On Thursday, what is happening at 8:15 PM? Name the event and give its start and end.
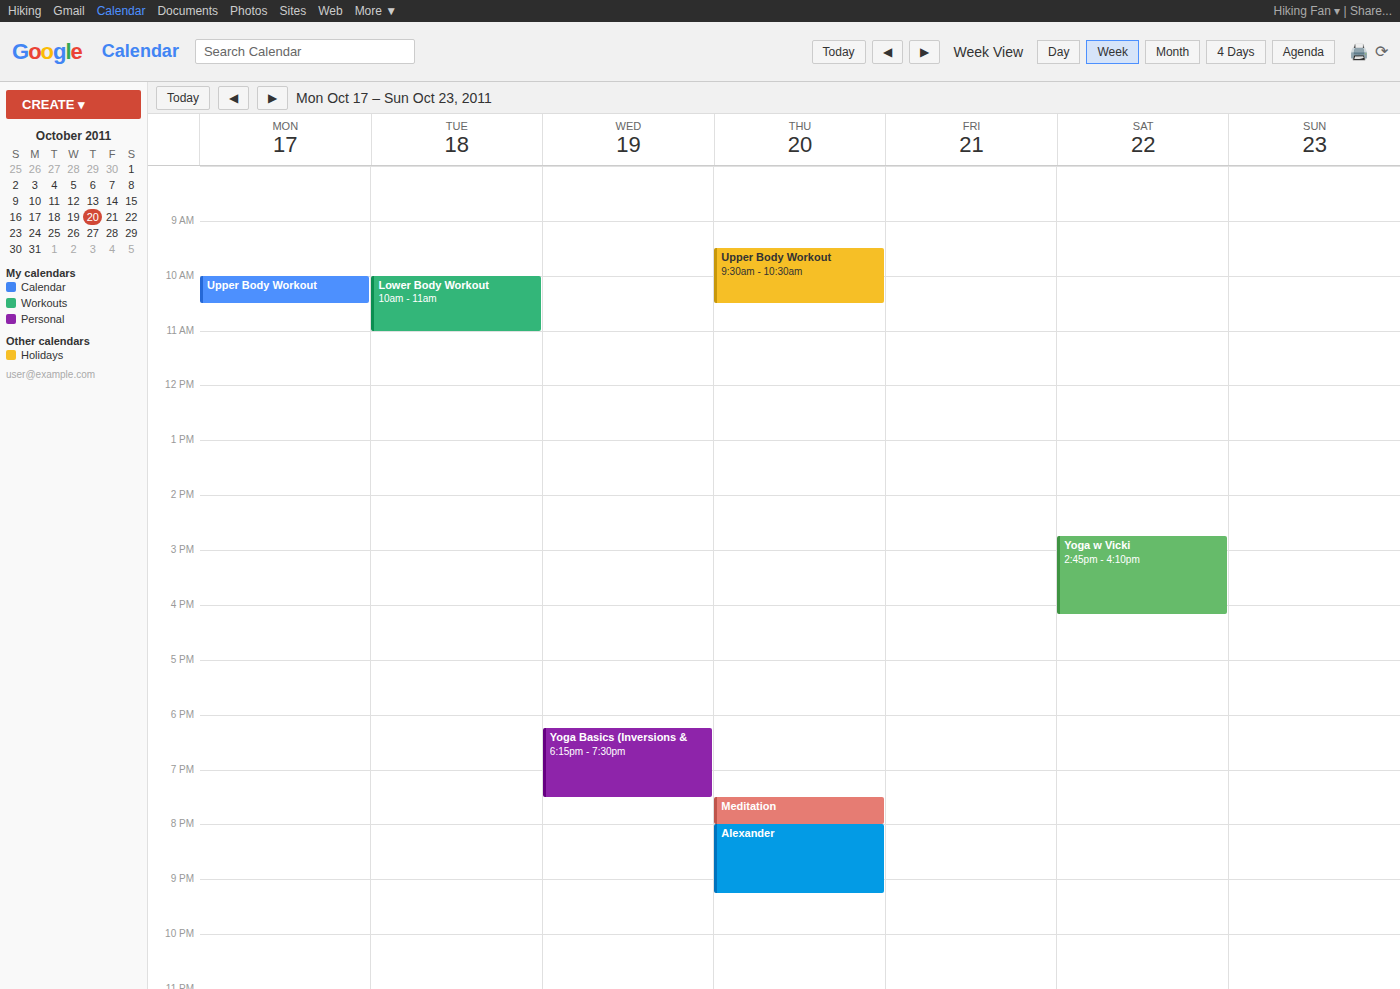
"Alexander", 8:00 PM to 9:15 PM